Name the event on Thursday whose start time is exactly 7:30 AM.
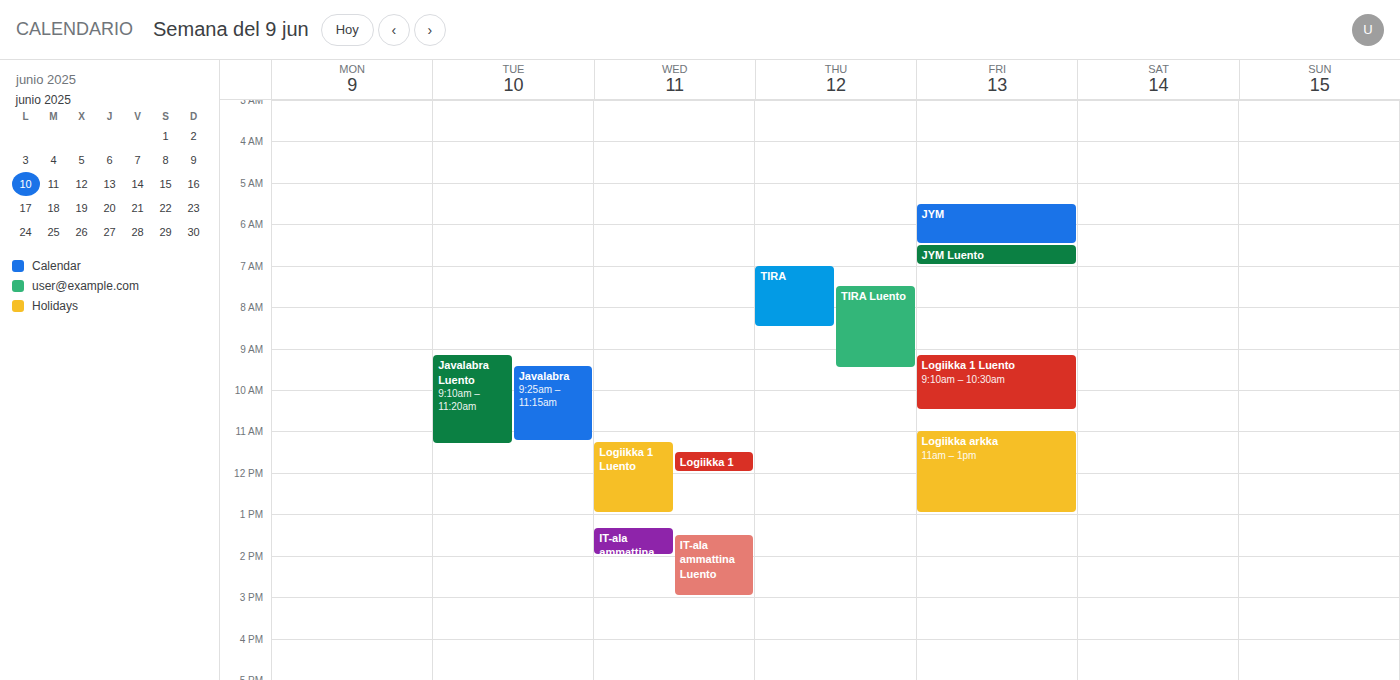
"TIRA Luento"